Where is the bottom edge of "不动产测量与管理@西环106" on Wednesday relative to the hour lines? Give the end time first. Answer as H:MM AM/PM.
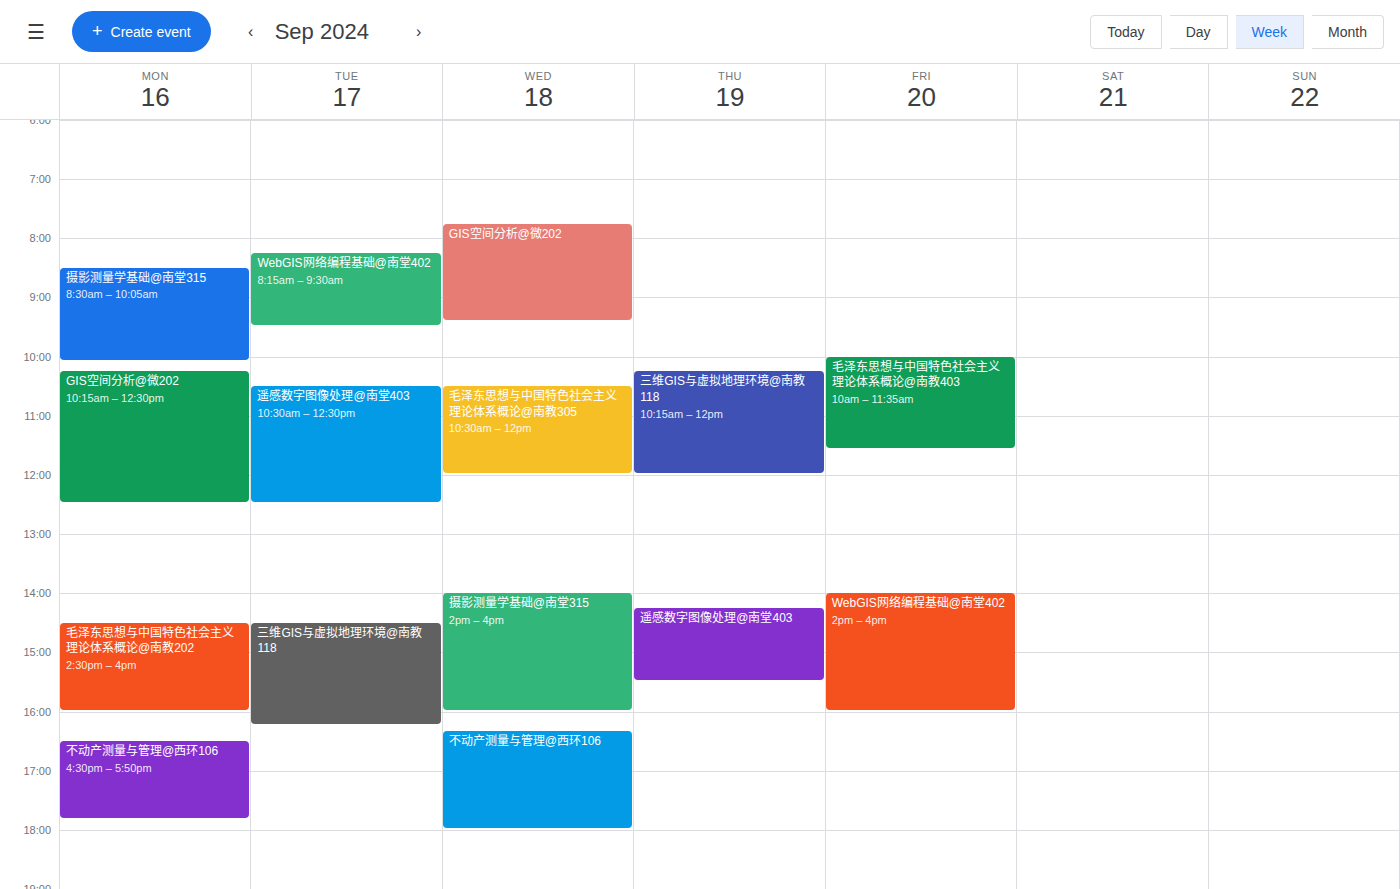
6:00 PM -- exactly on the 6 PM line.